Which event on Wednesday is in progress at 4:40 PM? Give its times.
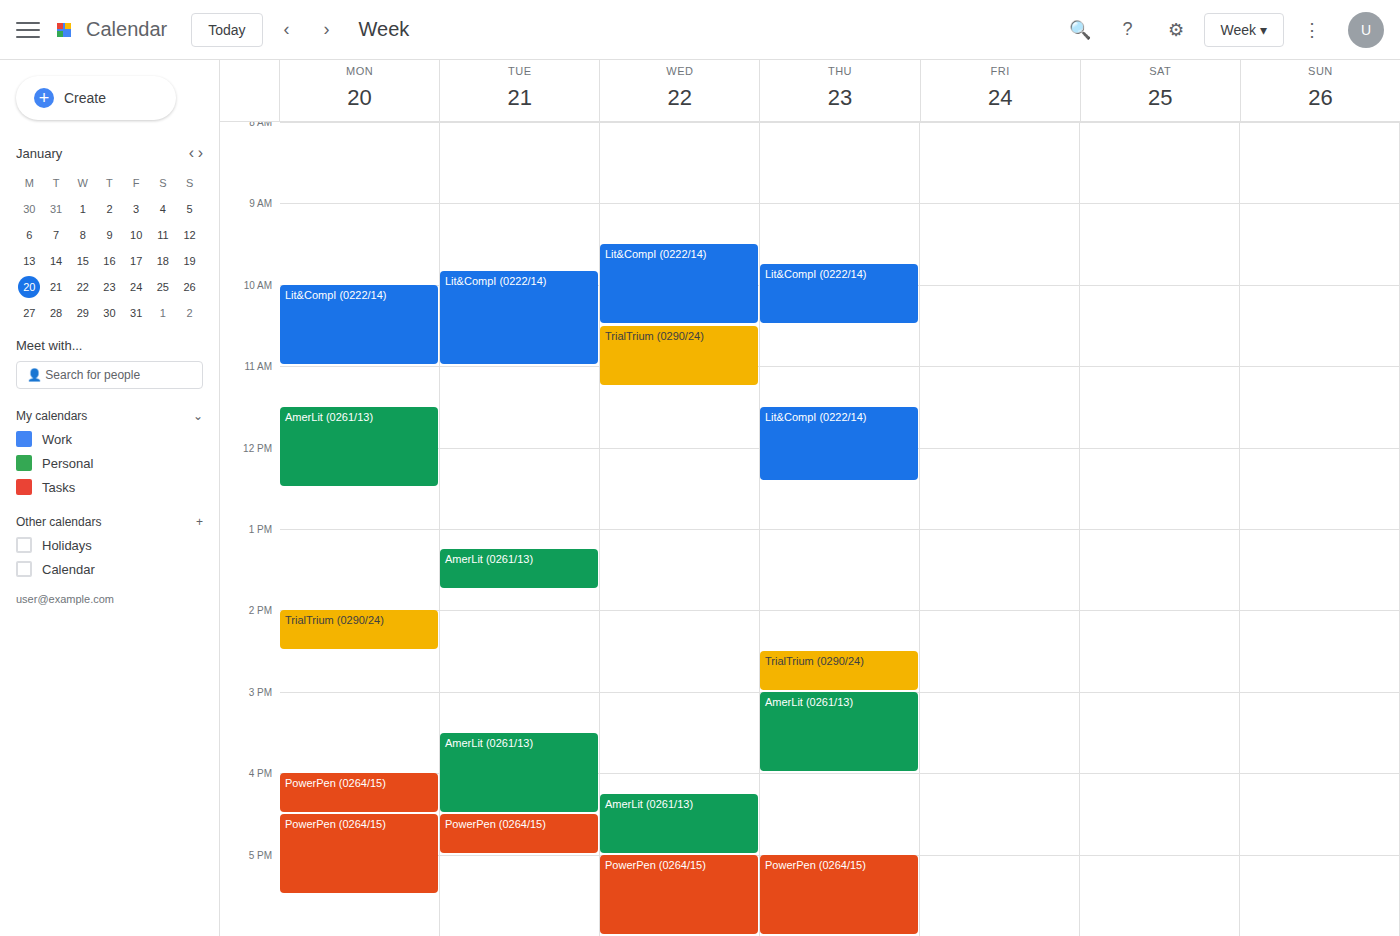
"AmerLit (0261/13)", 4:15 PM to 5:00 PM